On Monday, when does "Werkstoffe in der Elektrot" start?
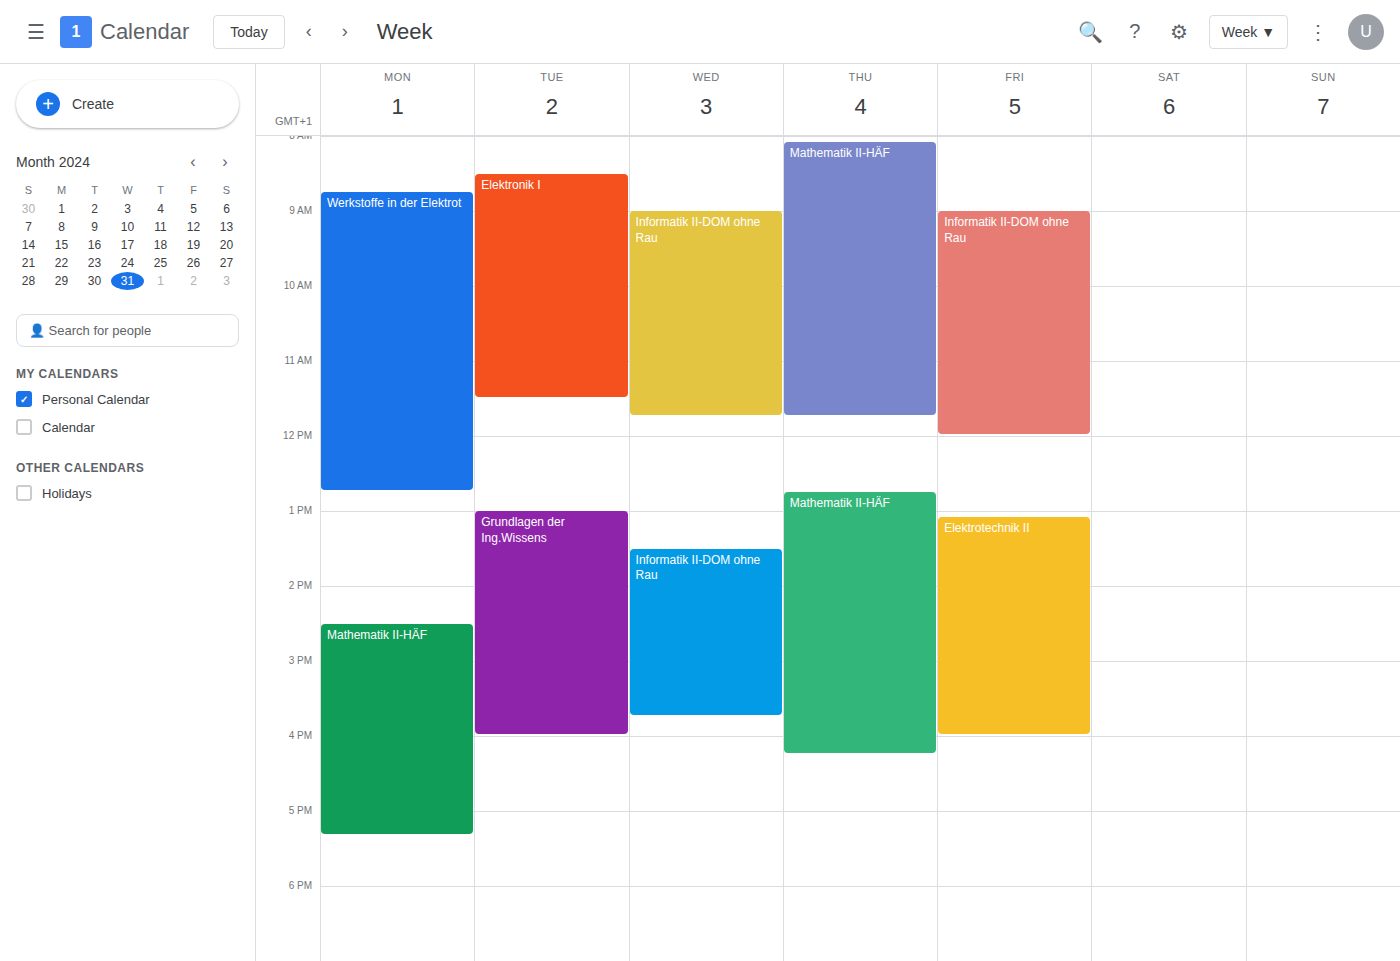
8:45 AM